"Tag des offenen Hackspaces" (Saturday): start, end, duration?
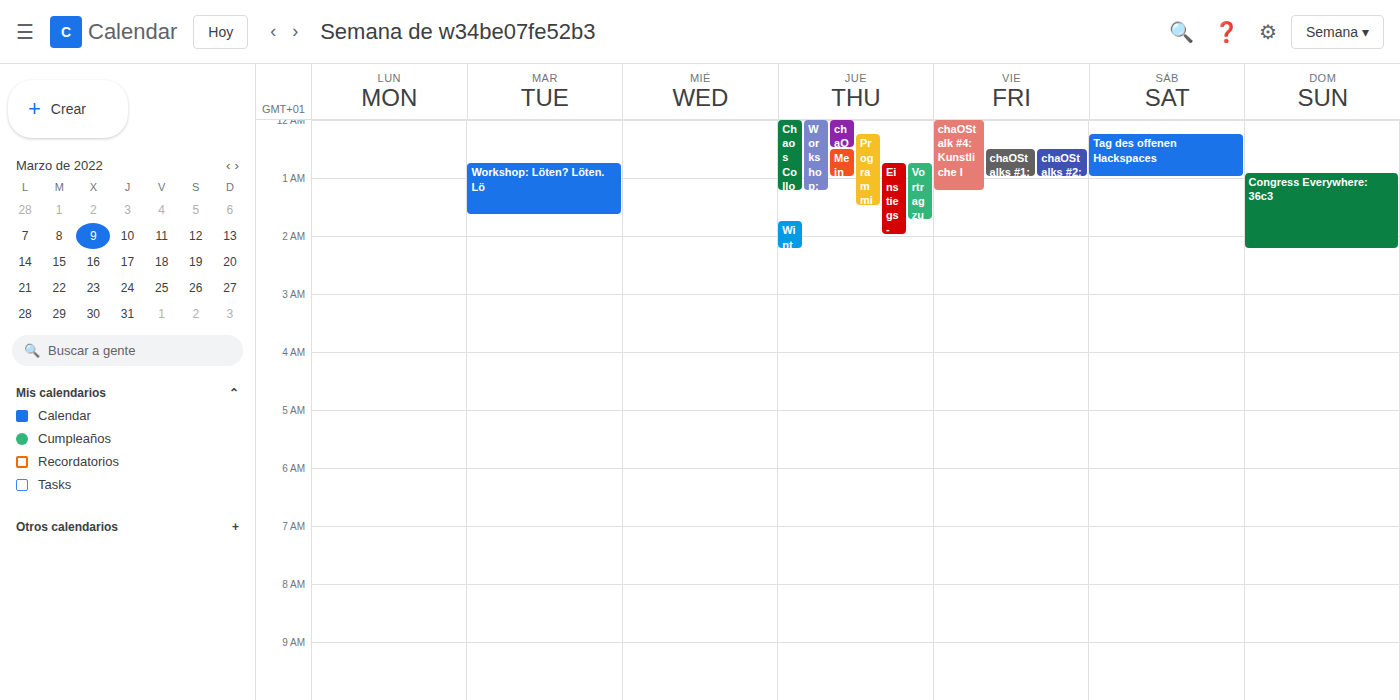
12:15 AM to 1:00 AM, 45 minutes